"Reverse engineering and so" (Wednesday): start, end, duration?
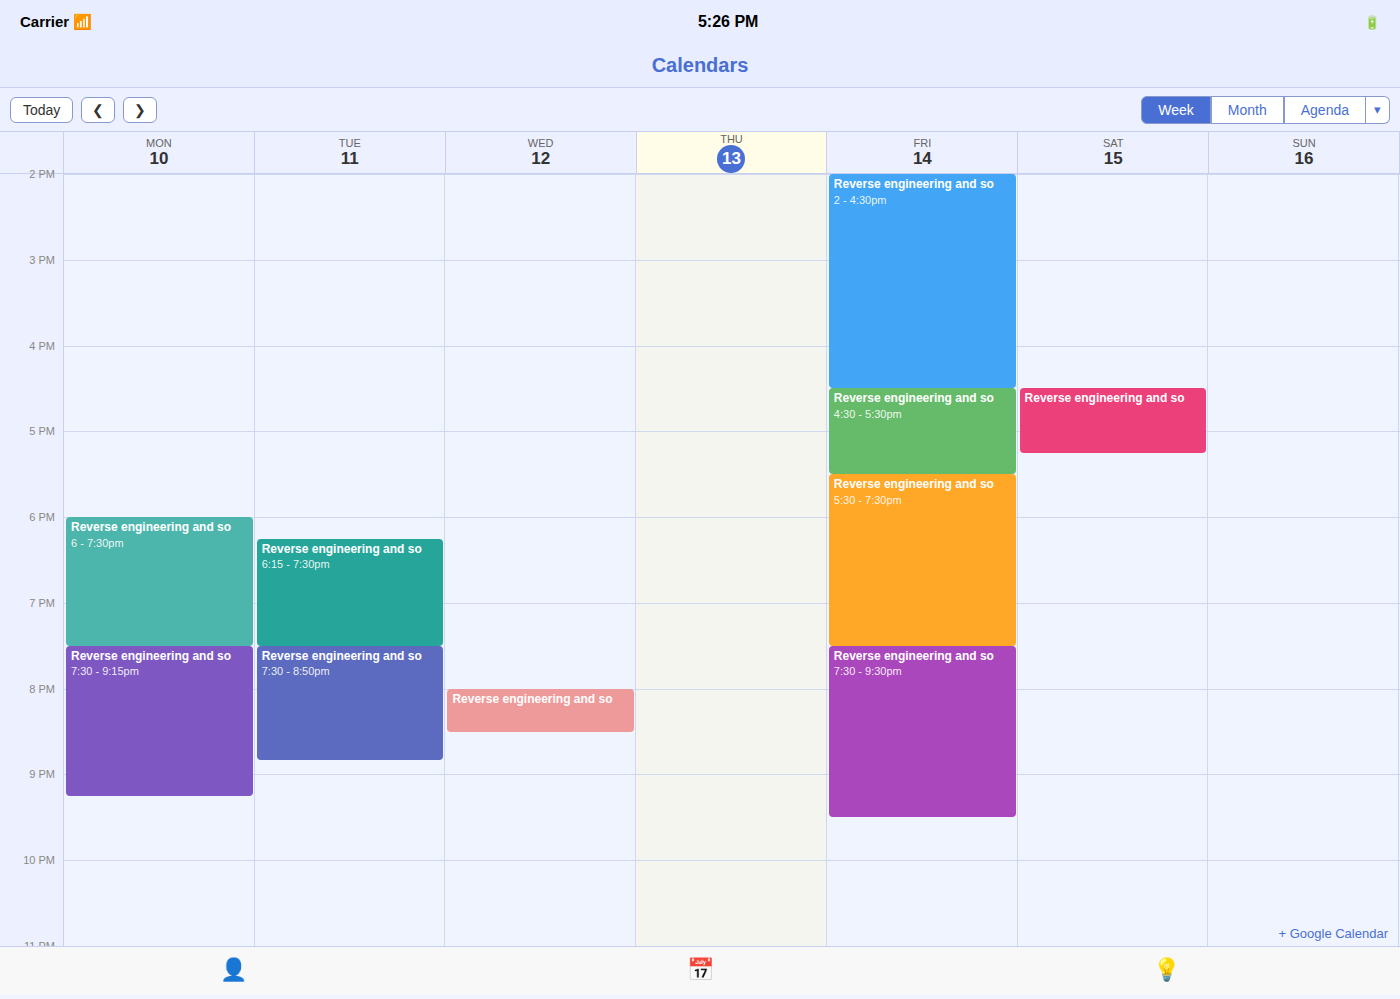
8:00 PM to 8:30 PM, 30 minutes